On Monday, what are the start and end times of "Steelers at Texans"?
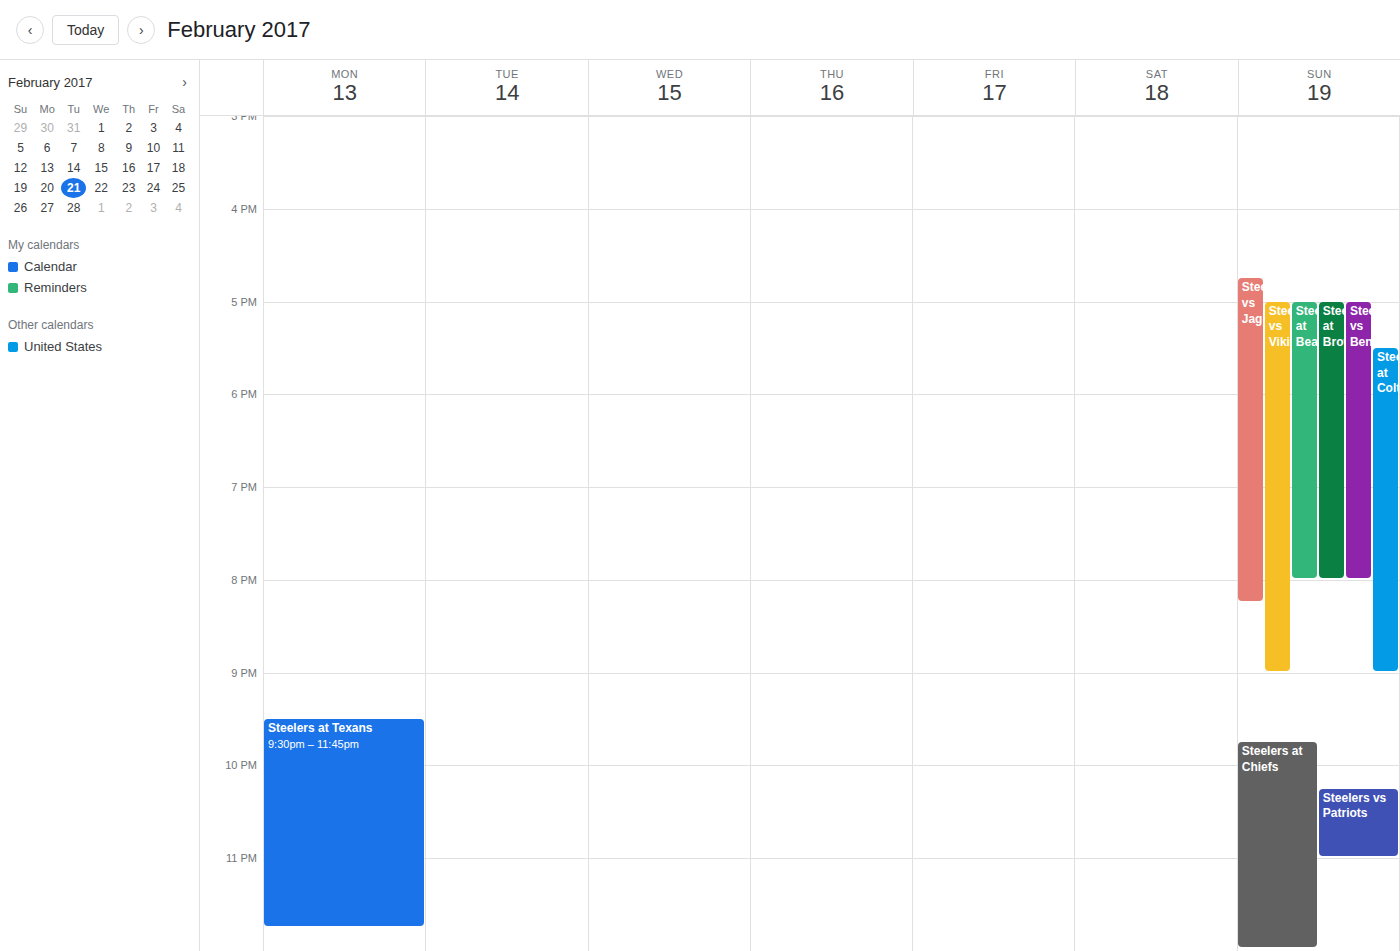
9:30 PM to 11:45 PM